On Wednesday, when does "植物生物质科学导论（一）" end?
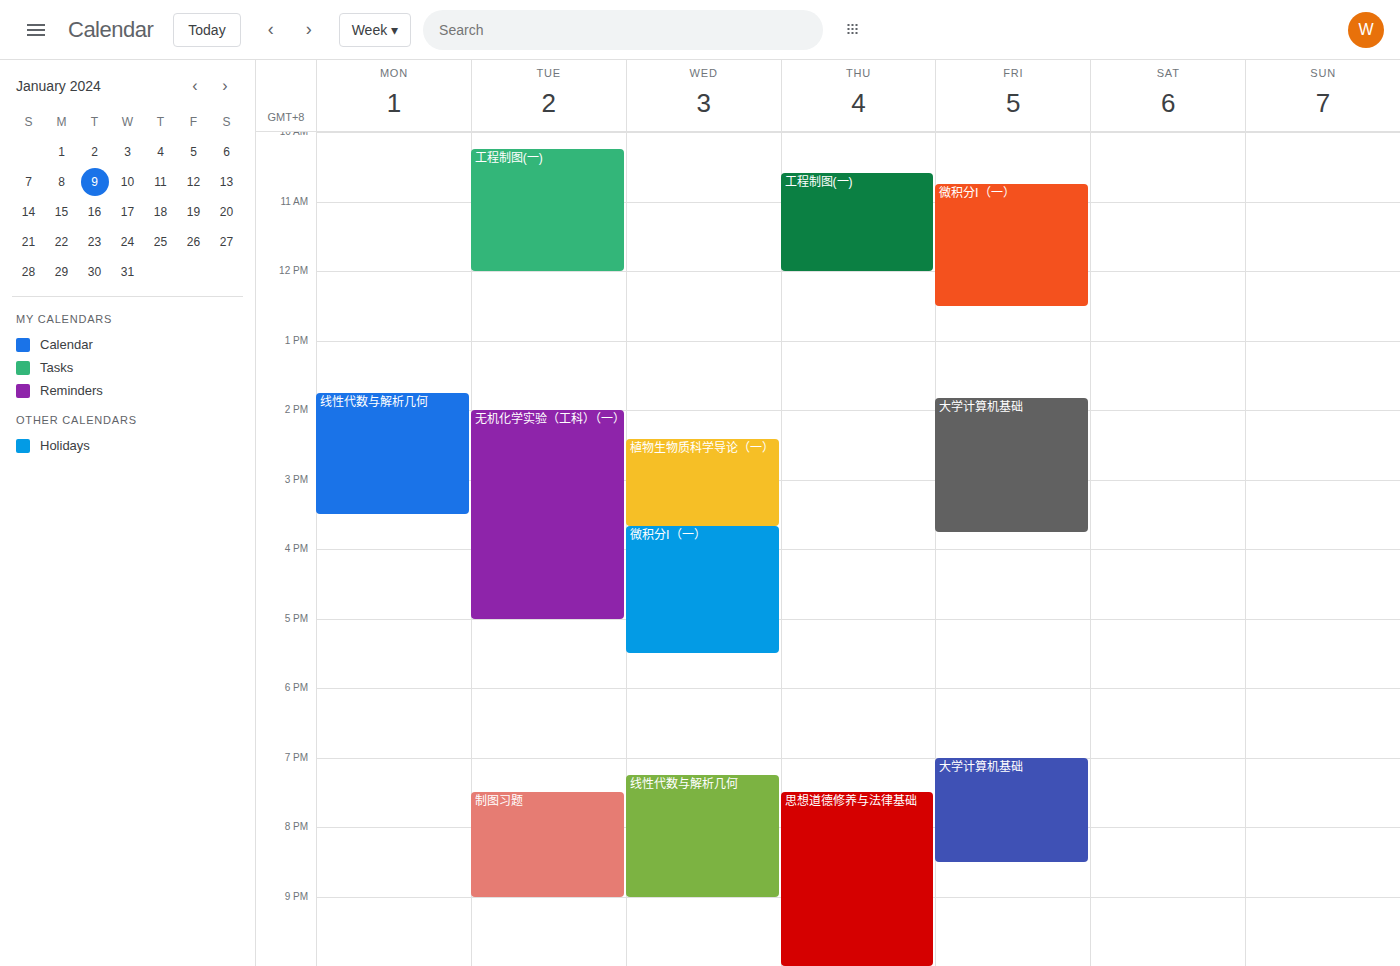
3:40 PM